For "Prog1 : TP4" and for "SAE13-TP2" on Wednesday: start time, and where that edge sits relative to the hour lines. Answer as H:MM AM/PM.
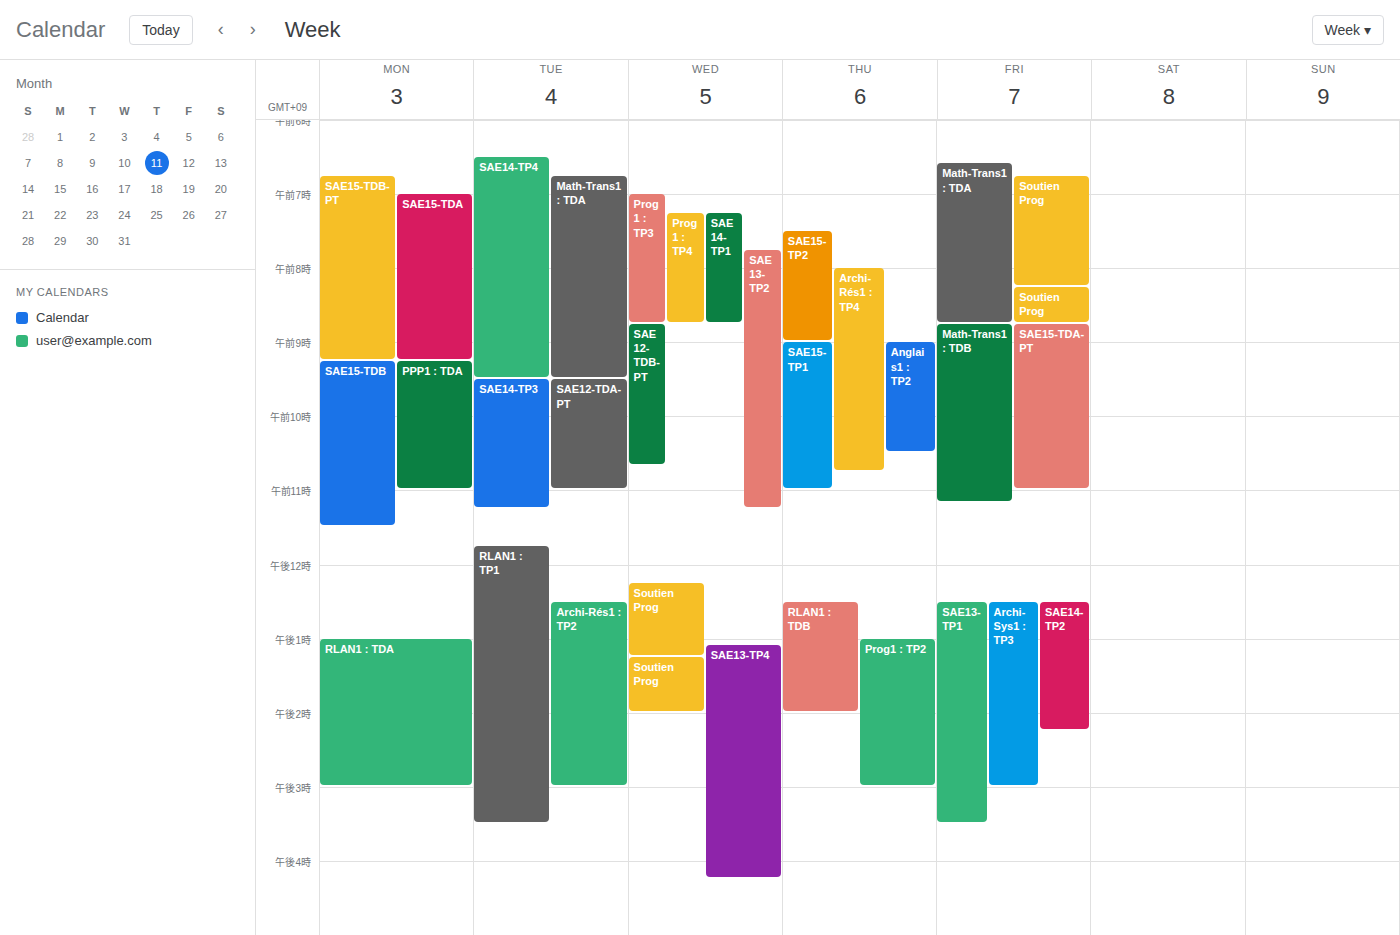
"Prog1 : TP4": 7:15 AM, neither: a quarter of the way from the 7 AM line to the 8 AM line. "SAE13-TP2": 7:45 AM, neither: three quarters of the way from the 7 AM line to the 8 AM line.